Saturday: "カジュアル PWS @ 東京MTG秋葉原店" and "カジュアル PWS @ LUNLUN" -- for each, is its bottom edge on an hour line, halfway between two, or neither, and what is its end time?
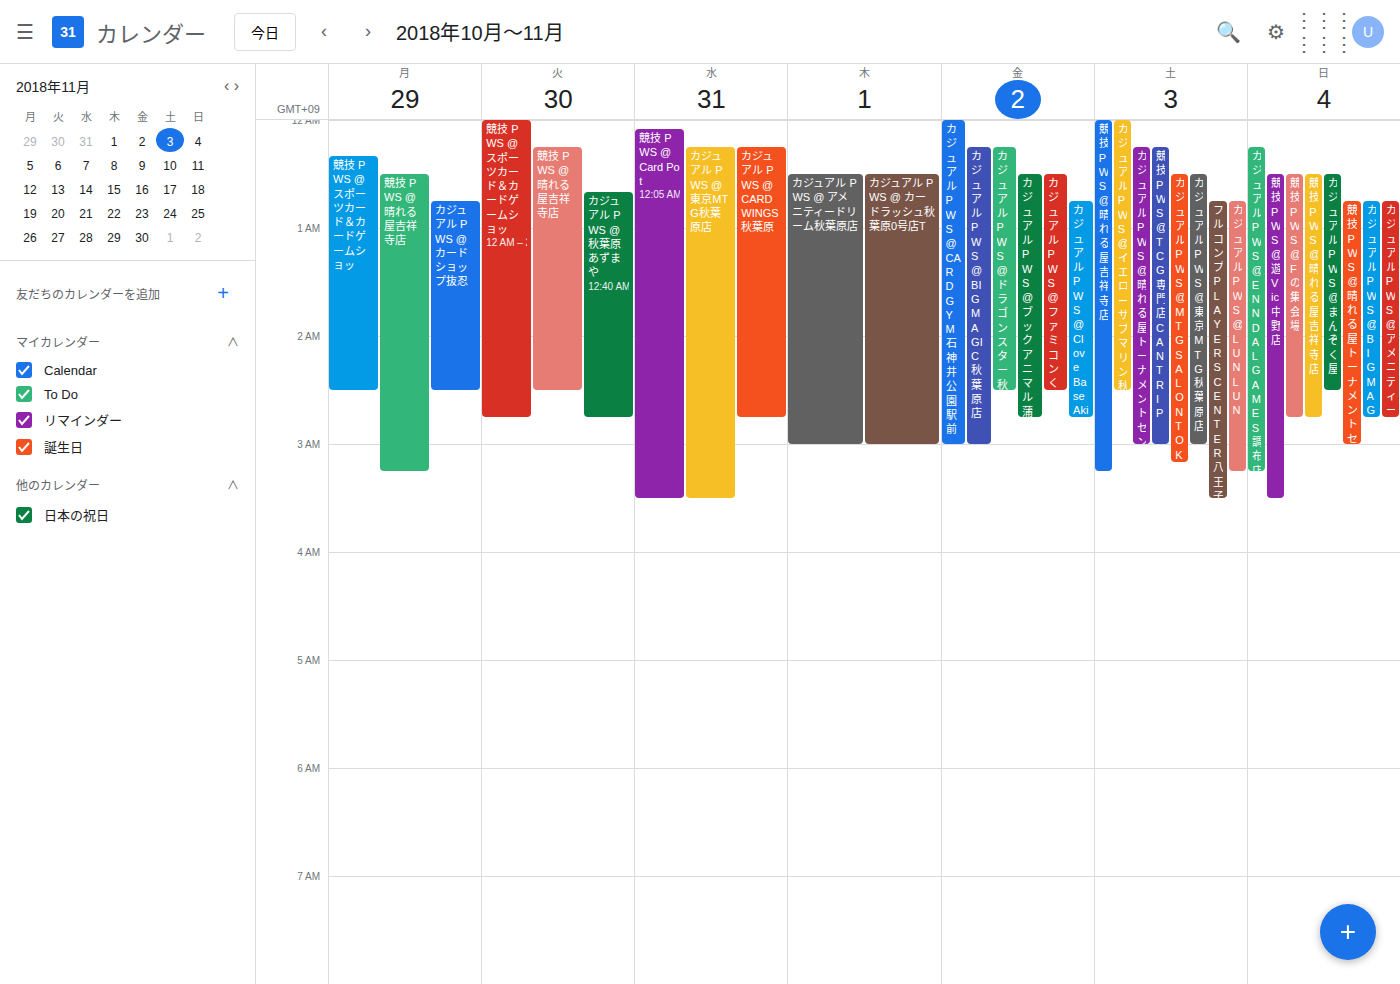
"カジュアル PWS @ 東京MTG秋葉原店": 3:00 AM, exactly on the 3 AM line. "カジュアル PWS @ LUNLUN": 3:15 AM, neither: a quarter of the way from the 3 AM line to the 4 AM line.